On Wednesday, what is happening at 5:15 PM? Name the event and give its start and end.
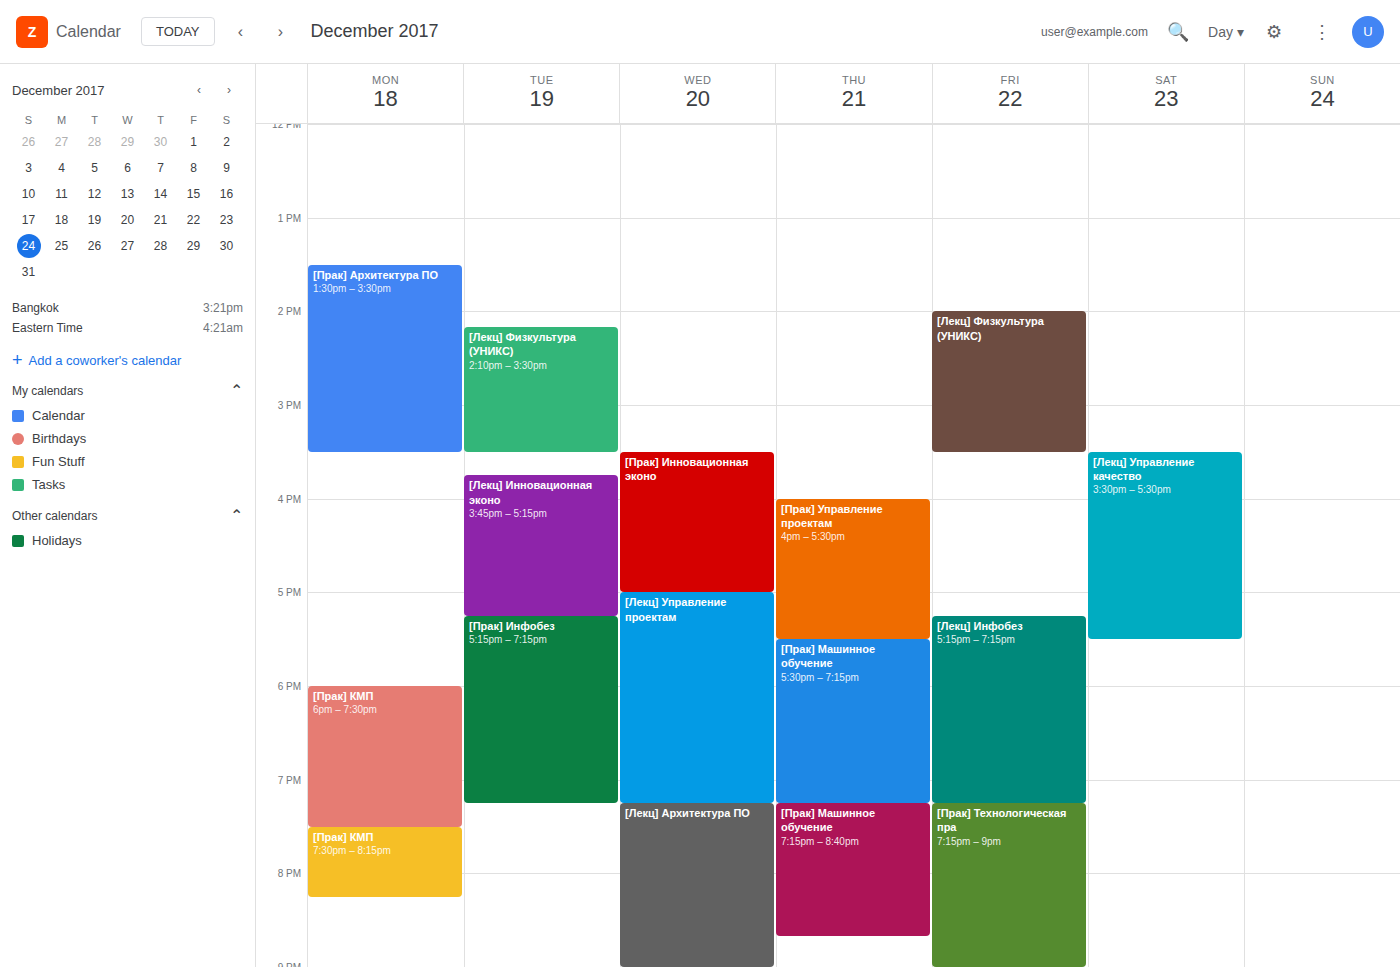
"[Лекц] Управление проектам", 5:00 PM to 7:15 PM